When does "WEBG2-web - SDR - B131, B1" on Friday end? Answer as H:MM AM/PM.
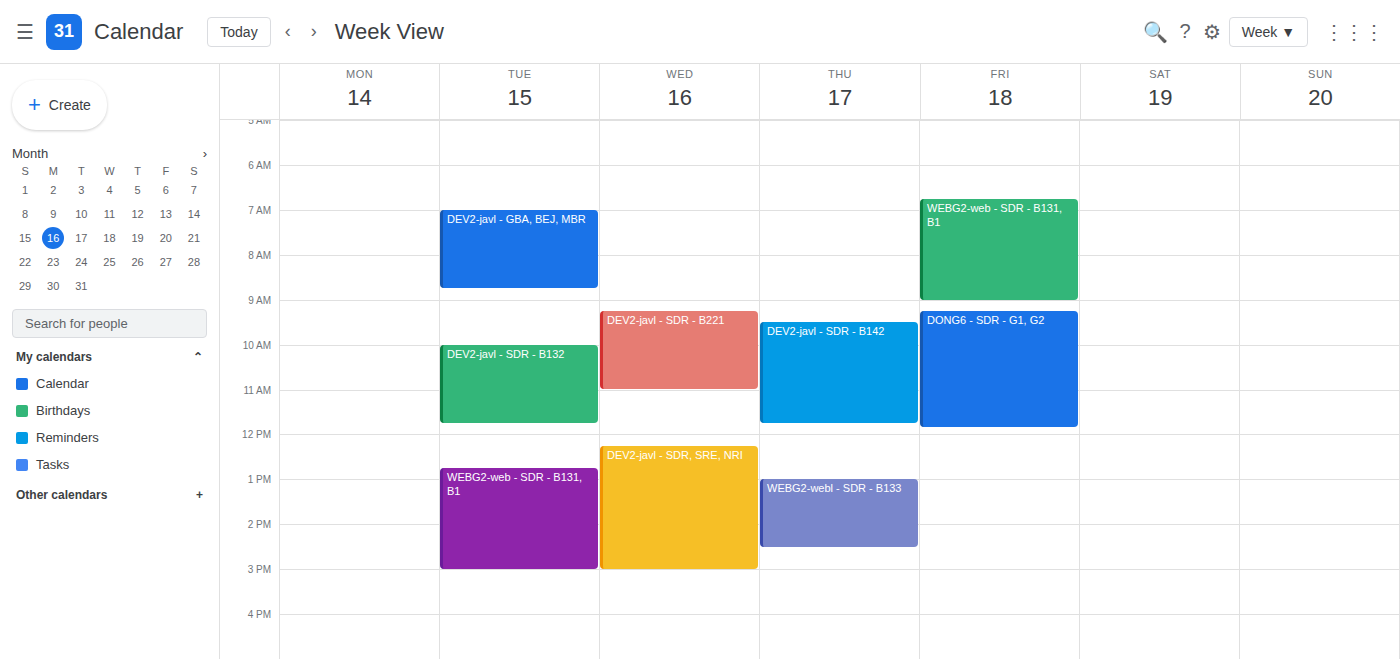
9:00 AM